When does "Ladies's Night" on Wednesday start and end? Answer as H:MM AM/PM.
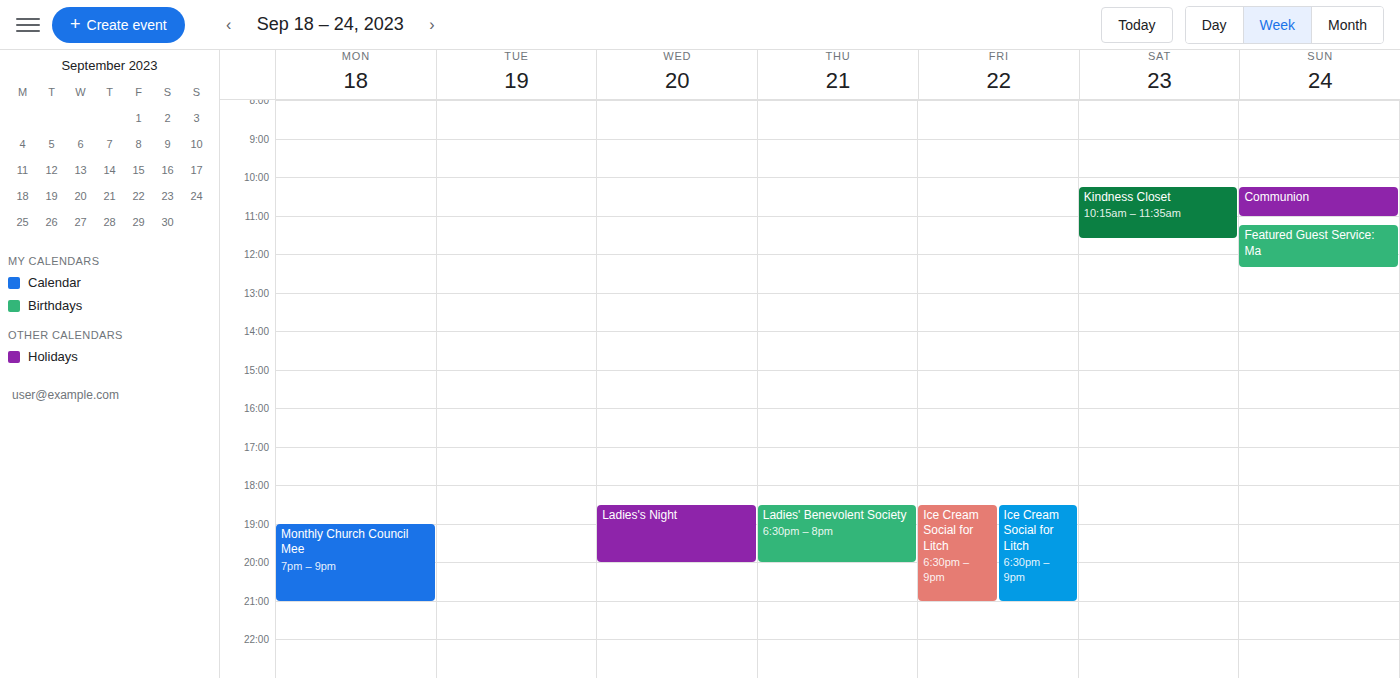
6:30 PM to 8:00 PM